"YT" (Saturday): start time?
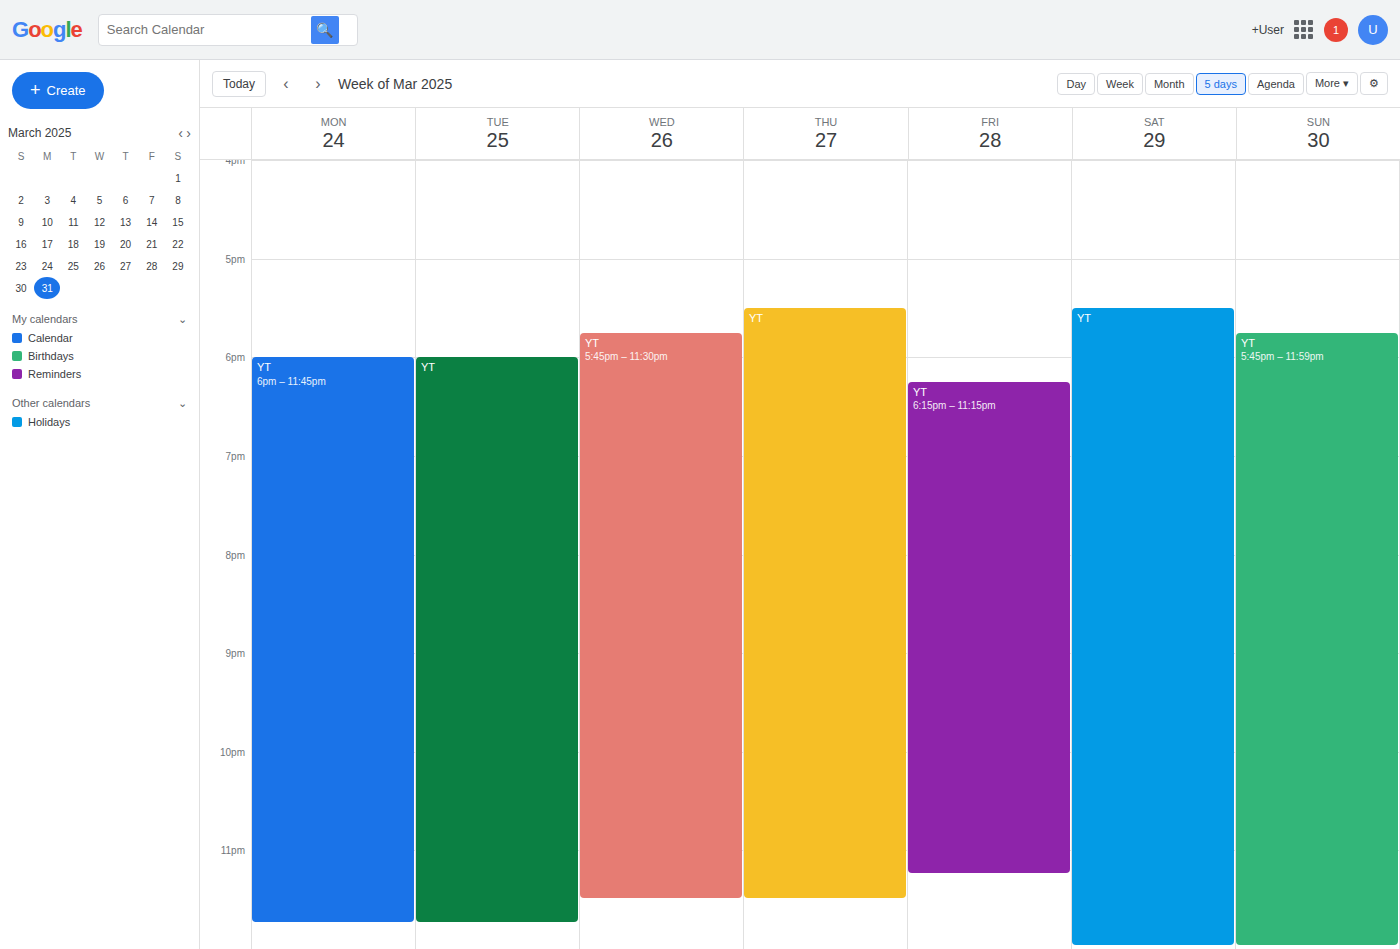
17:30